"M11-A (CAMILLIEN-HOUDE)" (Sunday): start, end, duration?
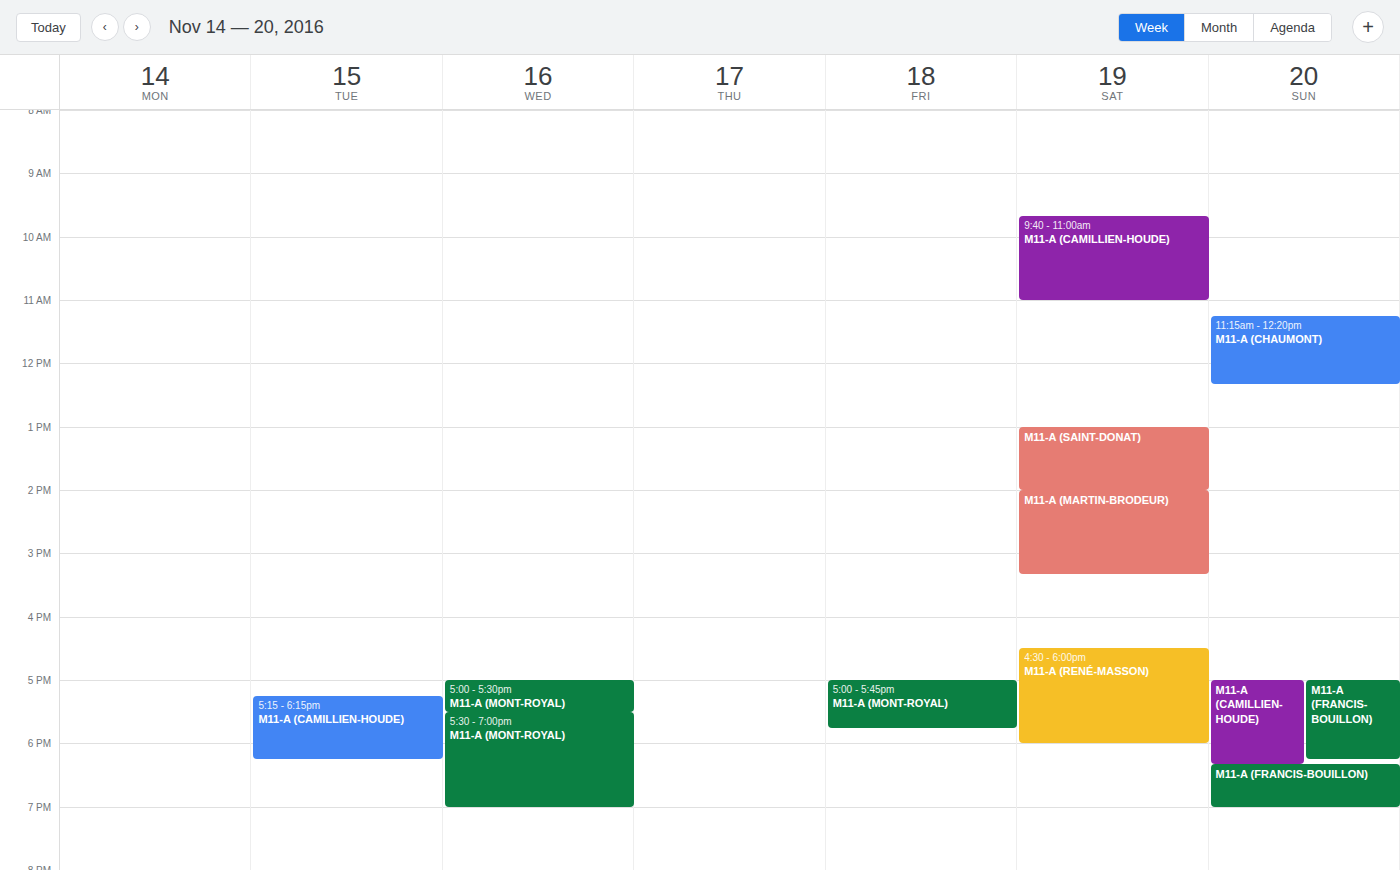
5:00 PM to 6:20 PM, 1 hour 20 minutes